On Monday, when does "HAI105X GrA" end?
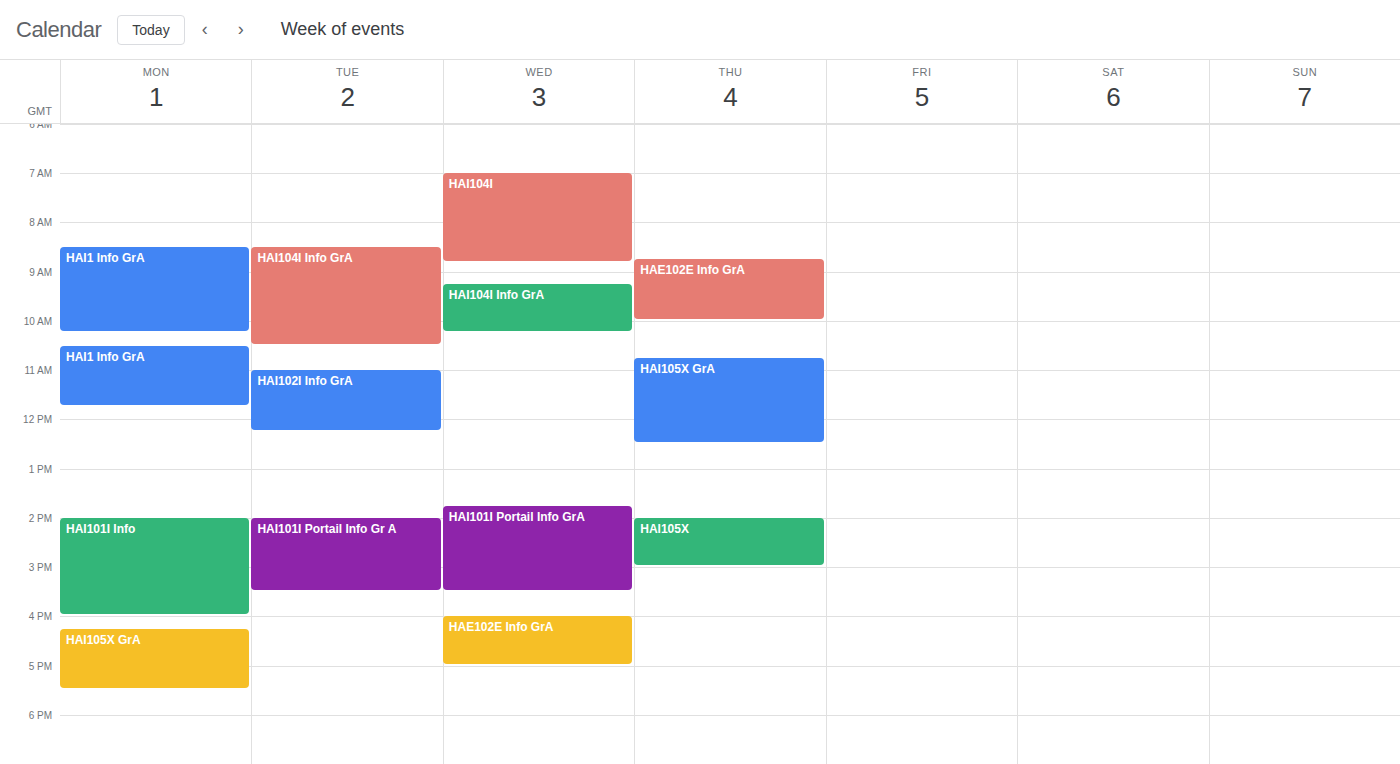
5:30 PM